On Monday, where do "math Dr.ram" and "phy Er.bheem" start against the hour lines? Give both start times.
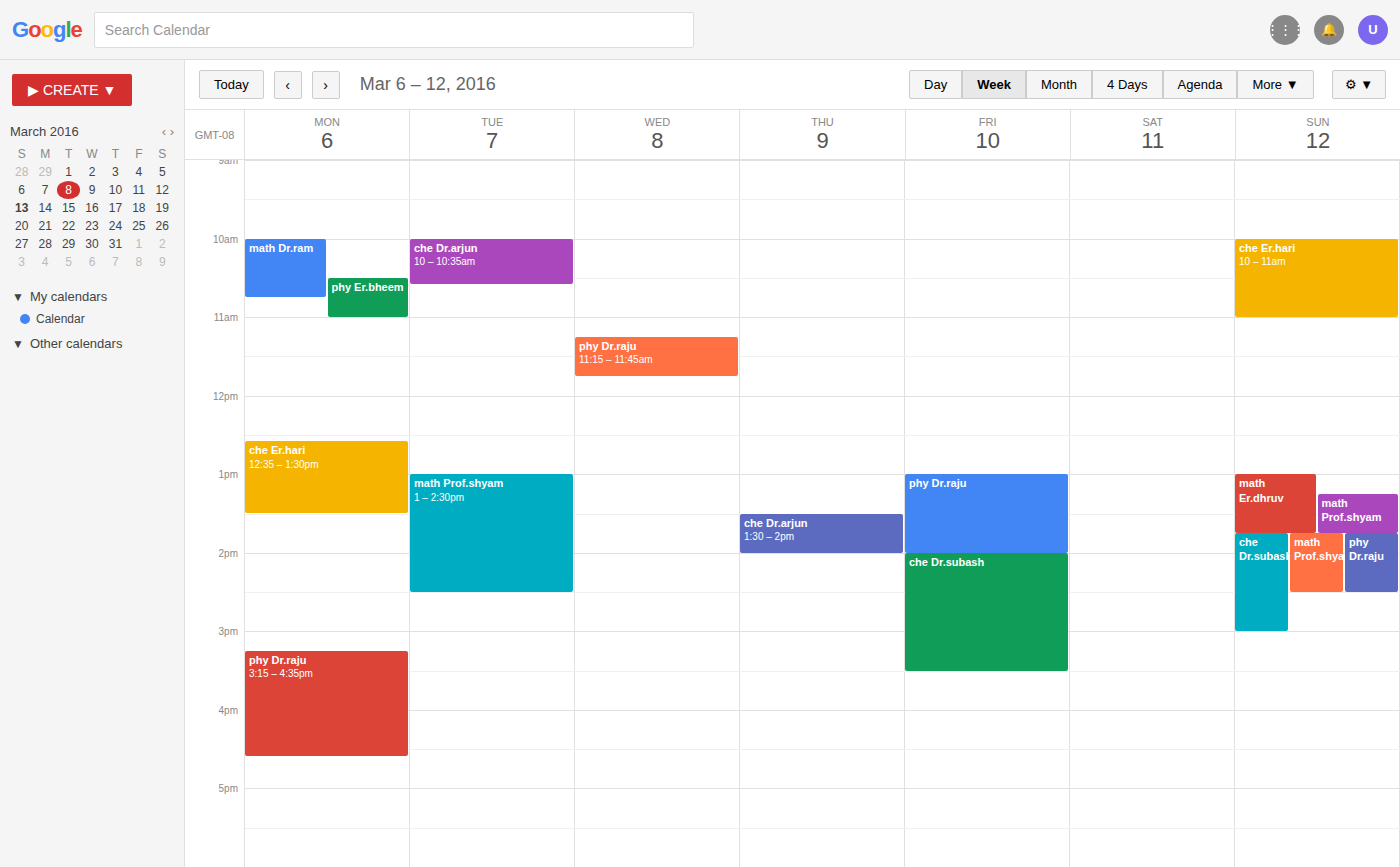
"math Dr.ram": 10:00 AM, exactly on the 10 AM line. "phy Er.bheem": 10:30 AM, halfway between the 10 AM and 11 AM lines.